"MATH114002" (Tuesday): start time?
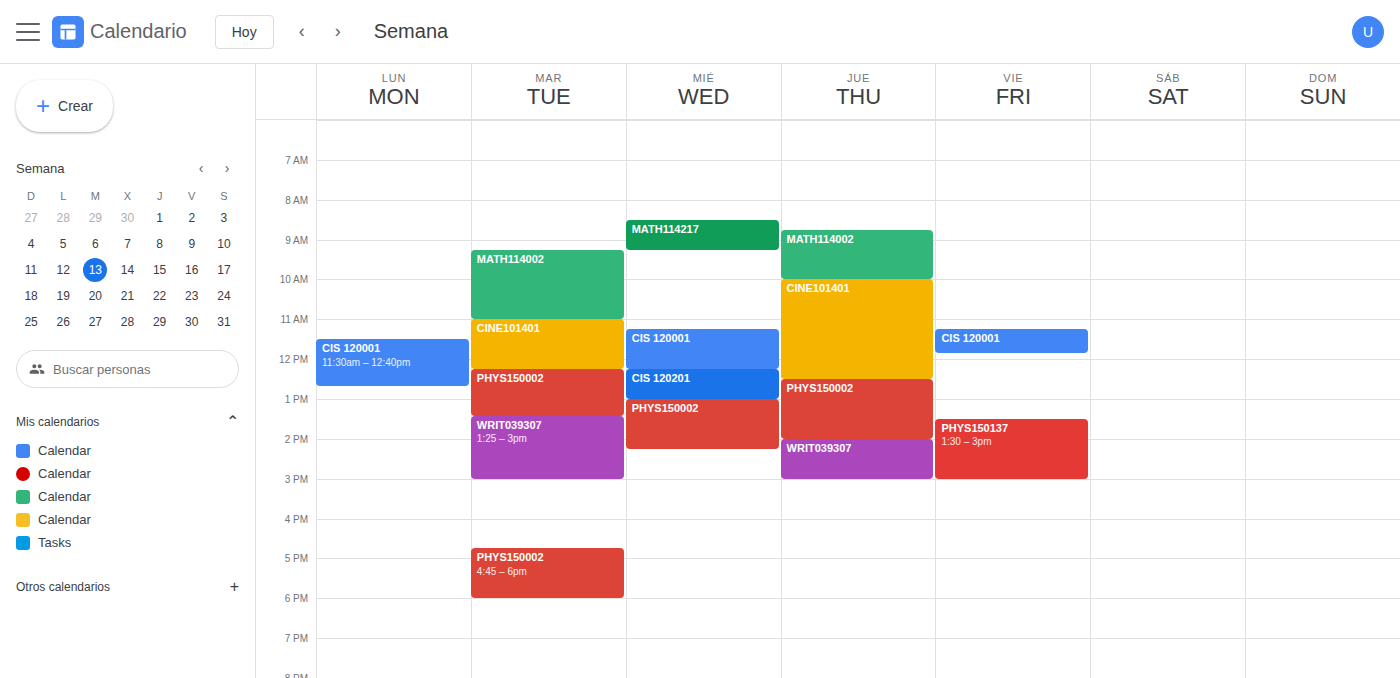
9:15 AM